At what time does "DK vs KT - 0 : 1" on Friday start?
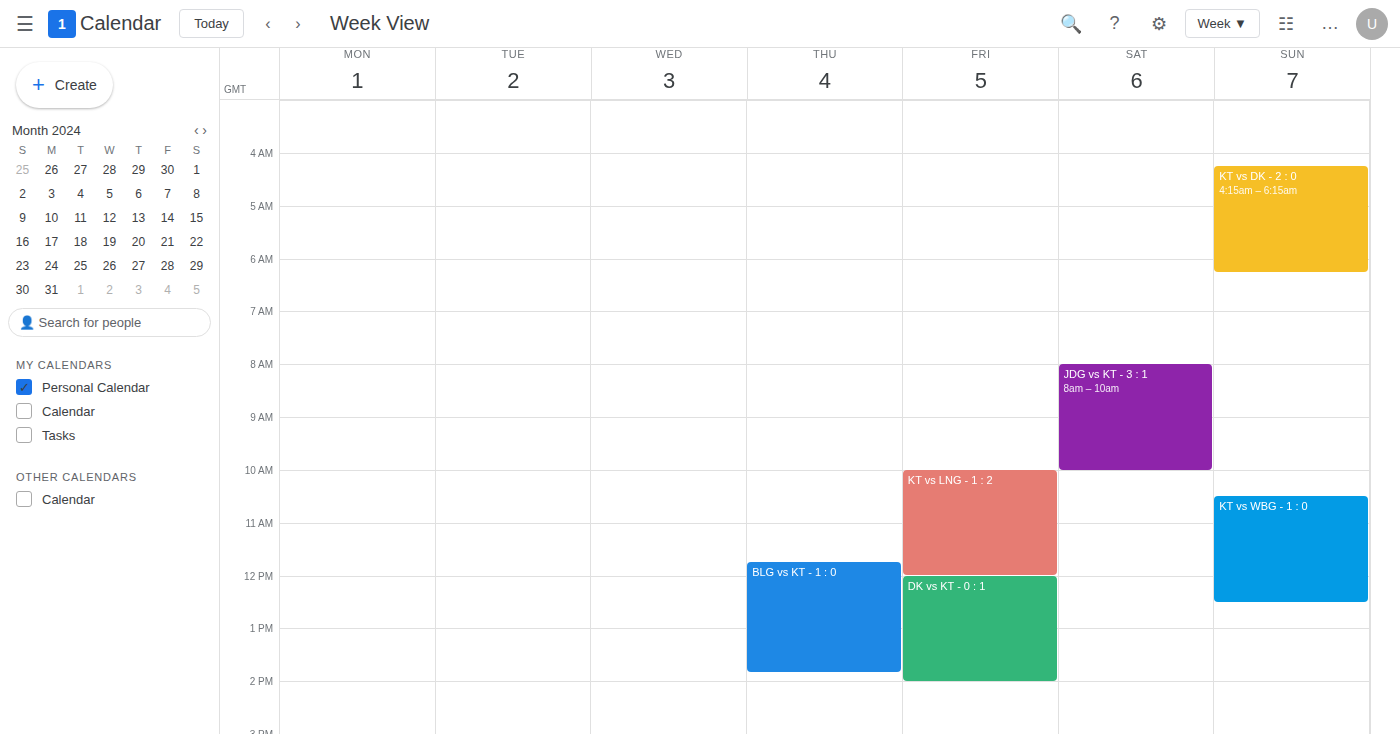
12:00 PM